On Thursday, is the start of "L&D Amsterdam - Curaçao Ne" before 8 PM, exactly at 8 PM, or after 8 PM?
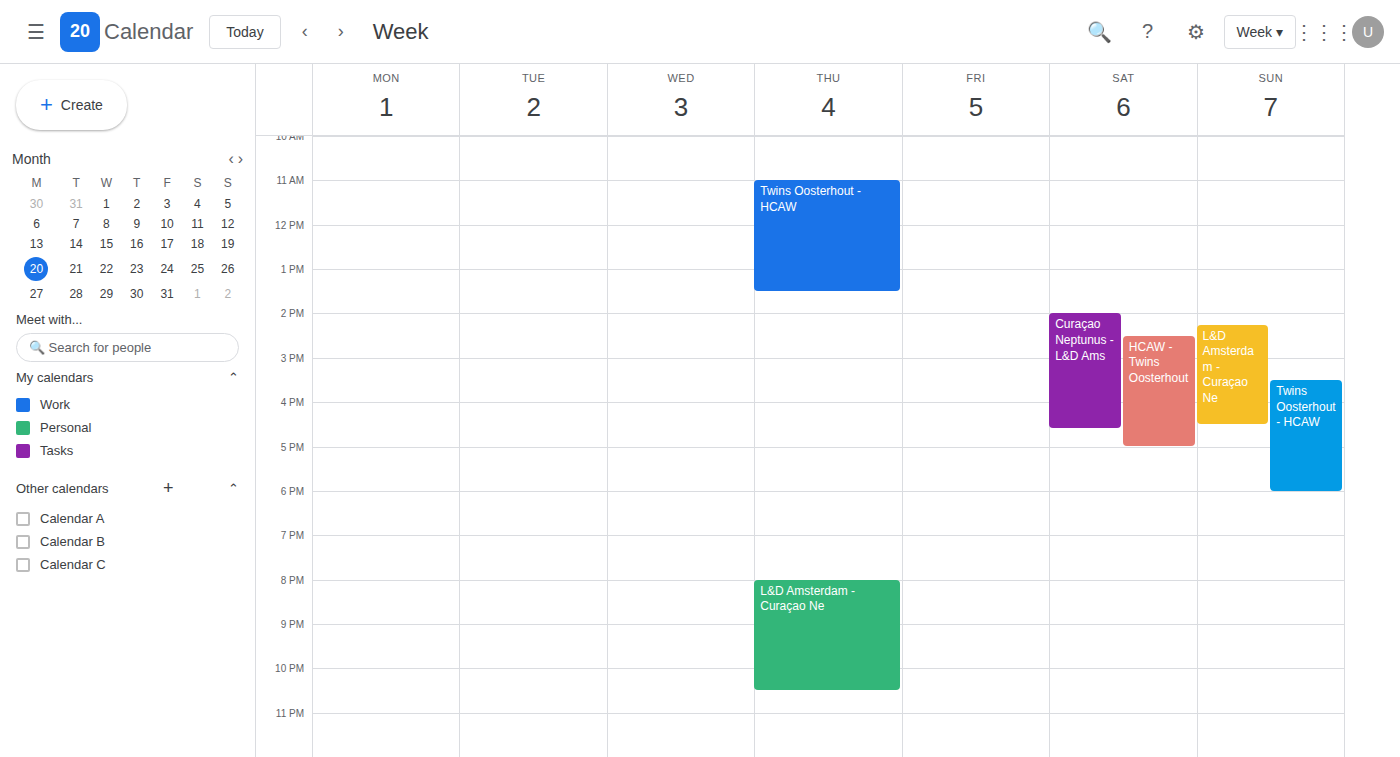
8:00 PM -- exactly at 8 PM, on the 8 PM line.